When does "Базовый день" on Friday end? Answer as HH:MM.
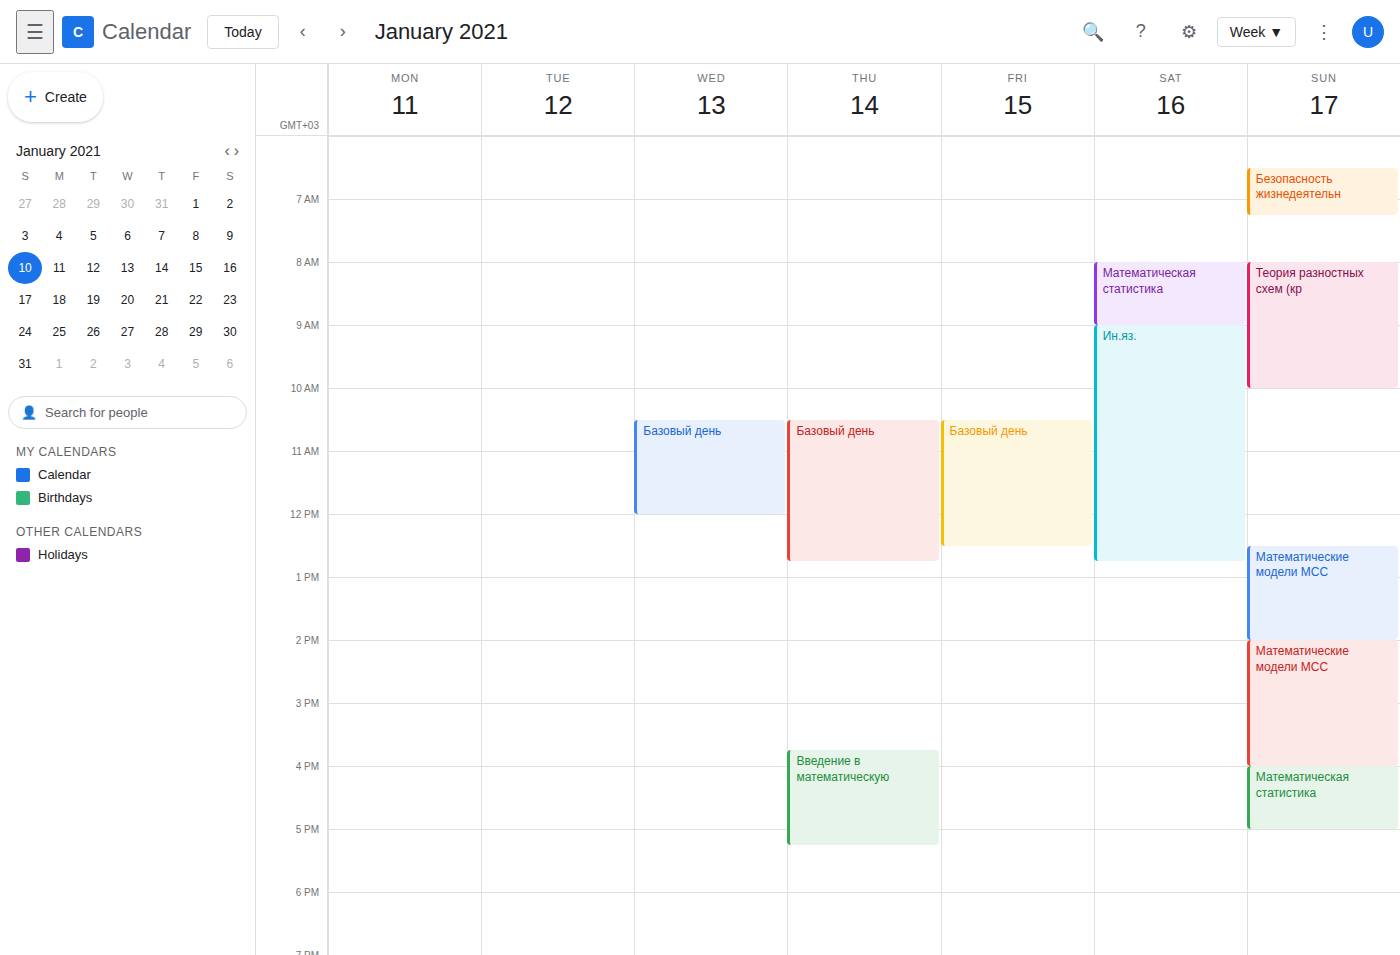
12:30